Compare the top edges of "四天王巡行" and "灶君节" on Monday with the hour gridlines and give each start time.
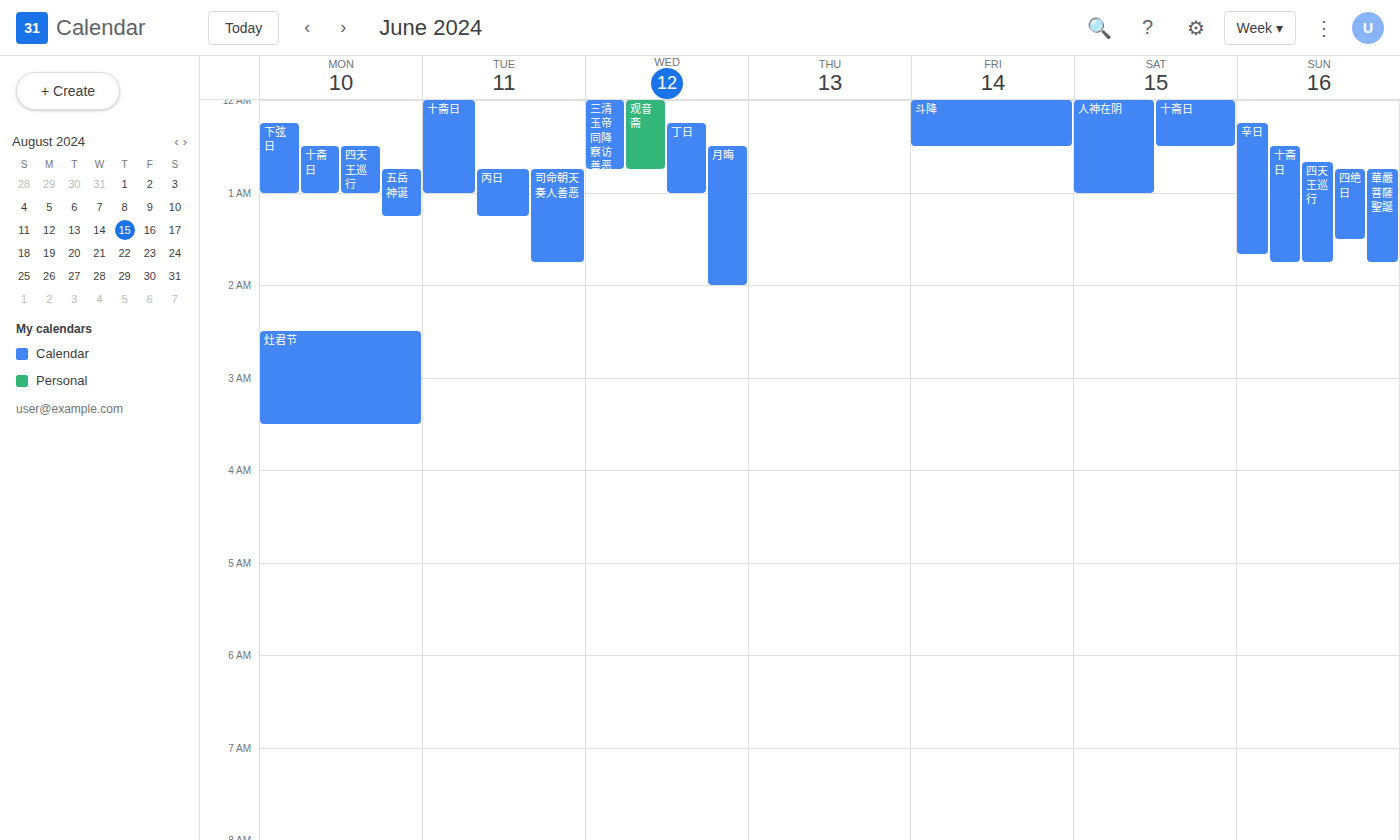
"四天王巡行": 12:30 AM, halfway between the 12 AM and 1 AM lines. "灶君节": 2:30 AM, halfway between the 2 AM and 3 AM lines.